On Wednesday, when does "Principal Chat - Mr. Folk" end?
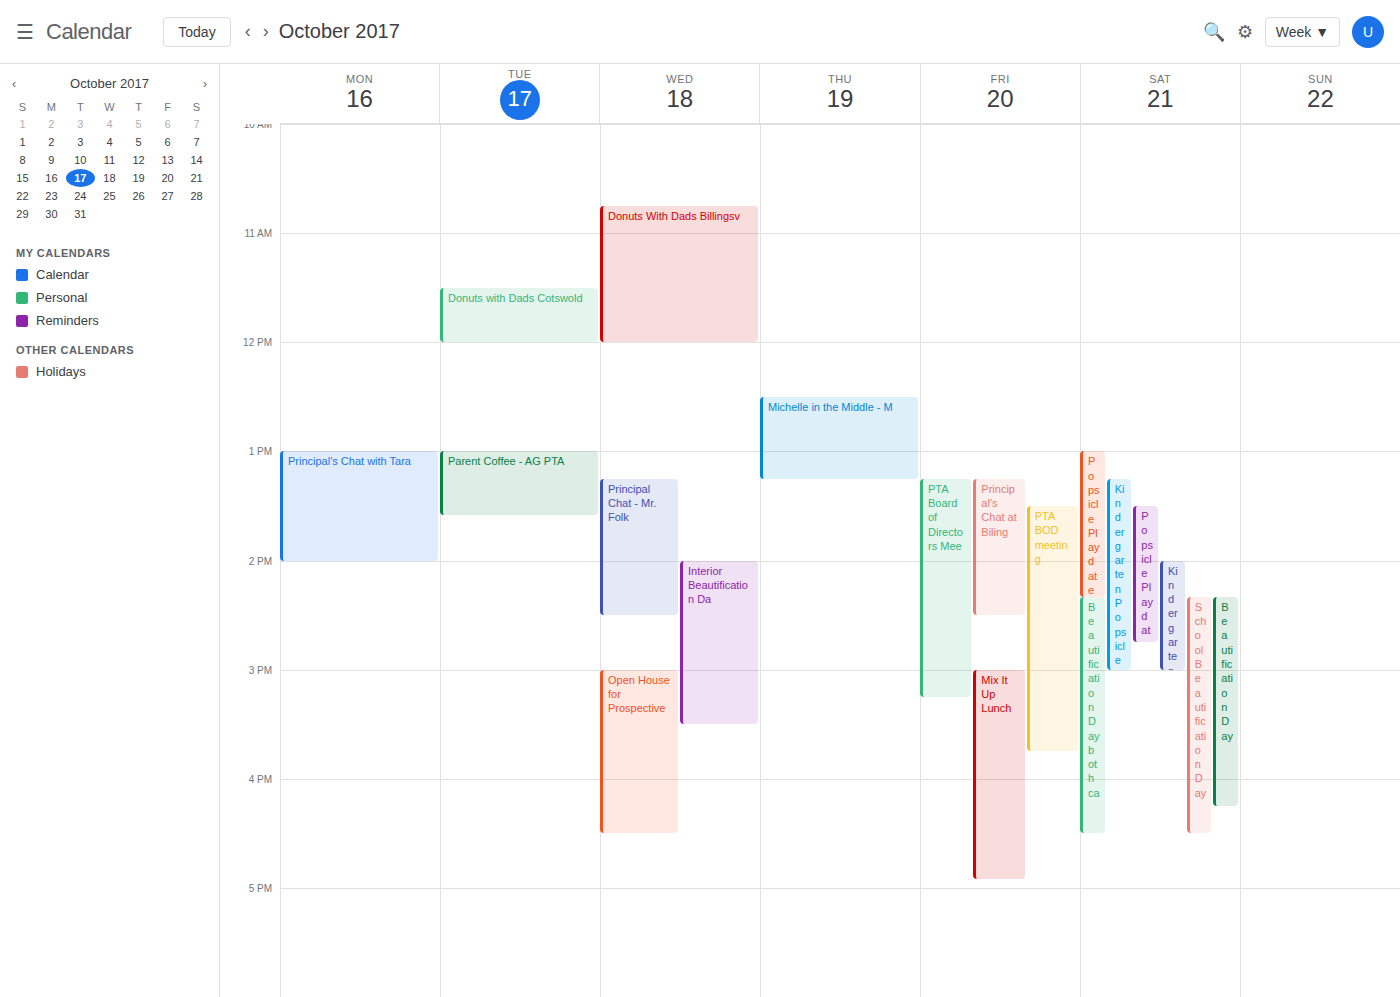
2:30 PM